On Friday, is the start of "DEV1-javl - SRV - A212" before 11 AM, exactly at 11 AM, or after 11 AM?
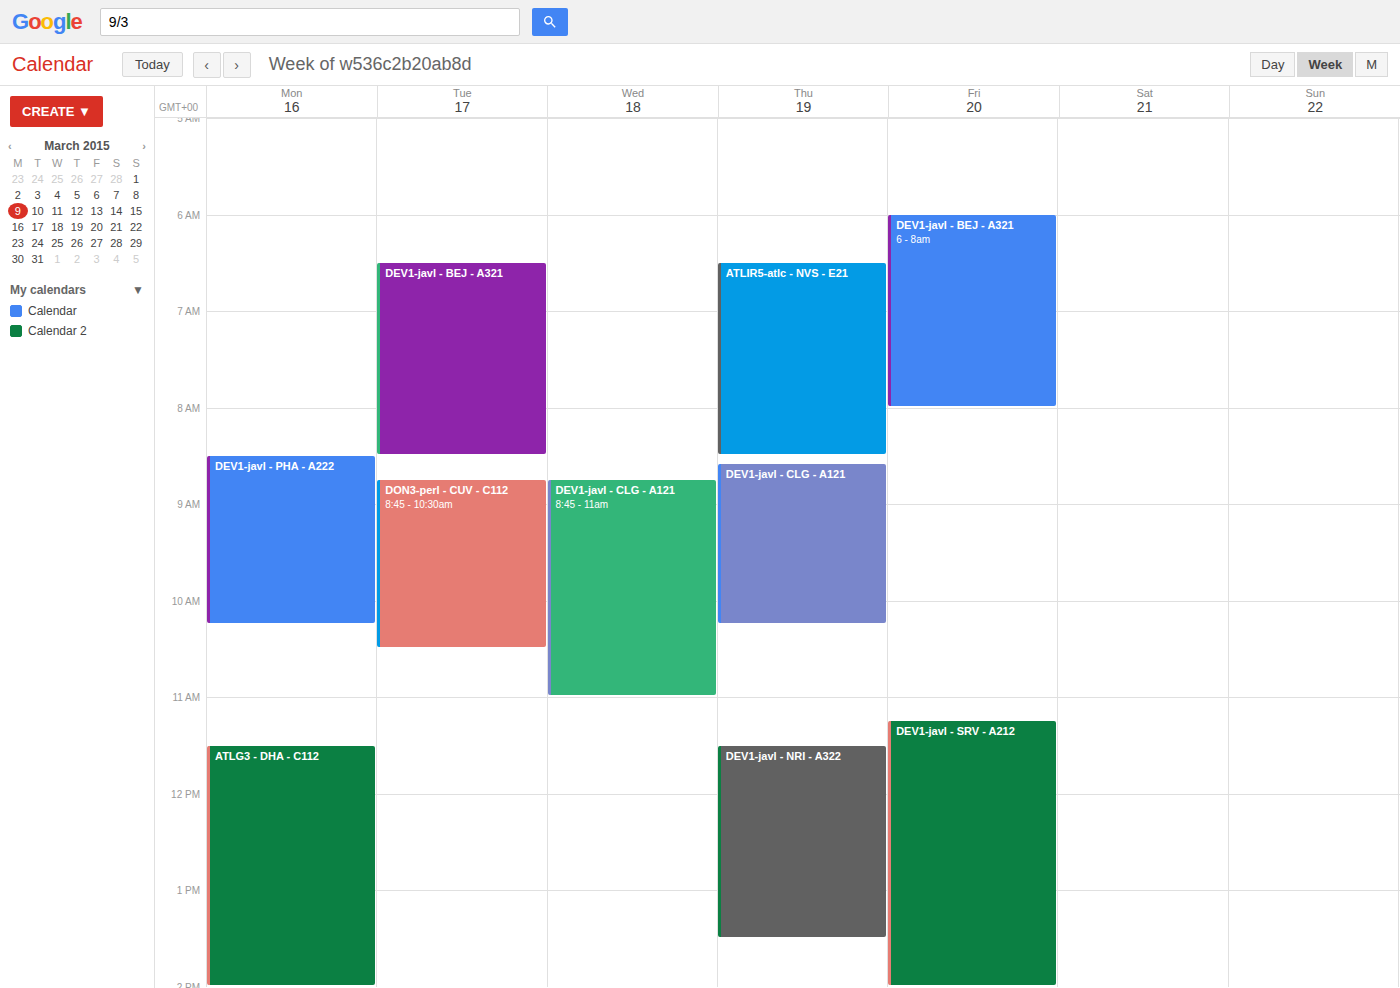
11:15 AM -- after 11 AM, 15 minutes below the 11 AM line.